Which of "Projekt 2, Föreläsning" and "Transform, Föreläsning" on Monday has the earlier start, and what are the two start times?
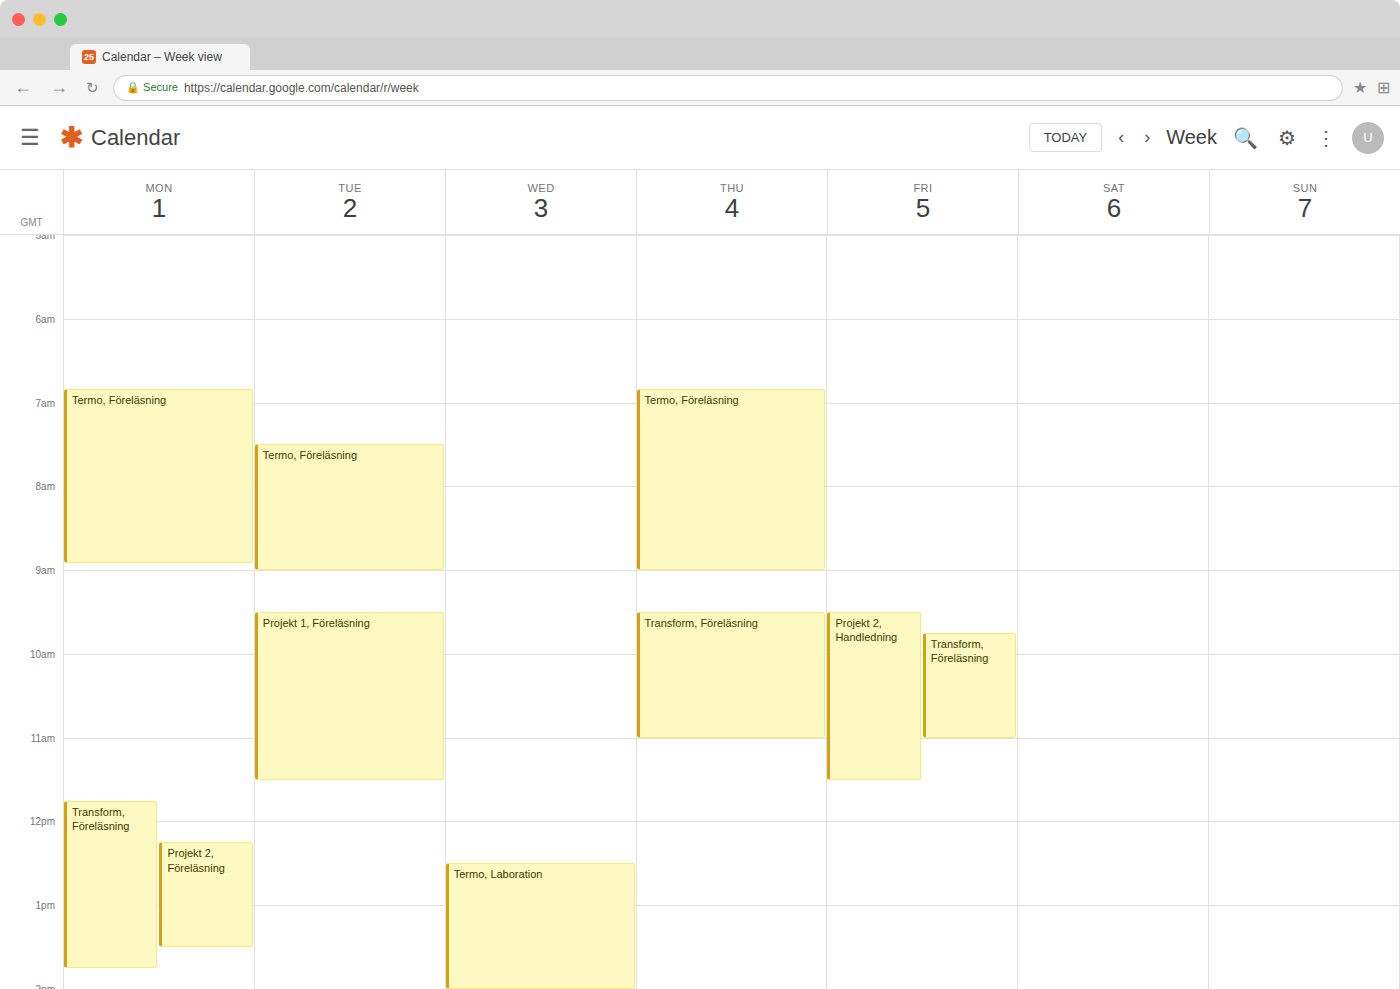
"Transform, Föreläsning" 11:45 AM; "Projekt 2, Föreläsning" 12:15 PM.